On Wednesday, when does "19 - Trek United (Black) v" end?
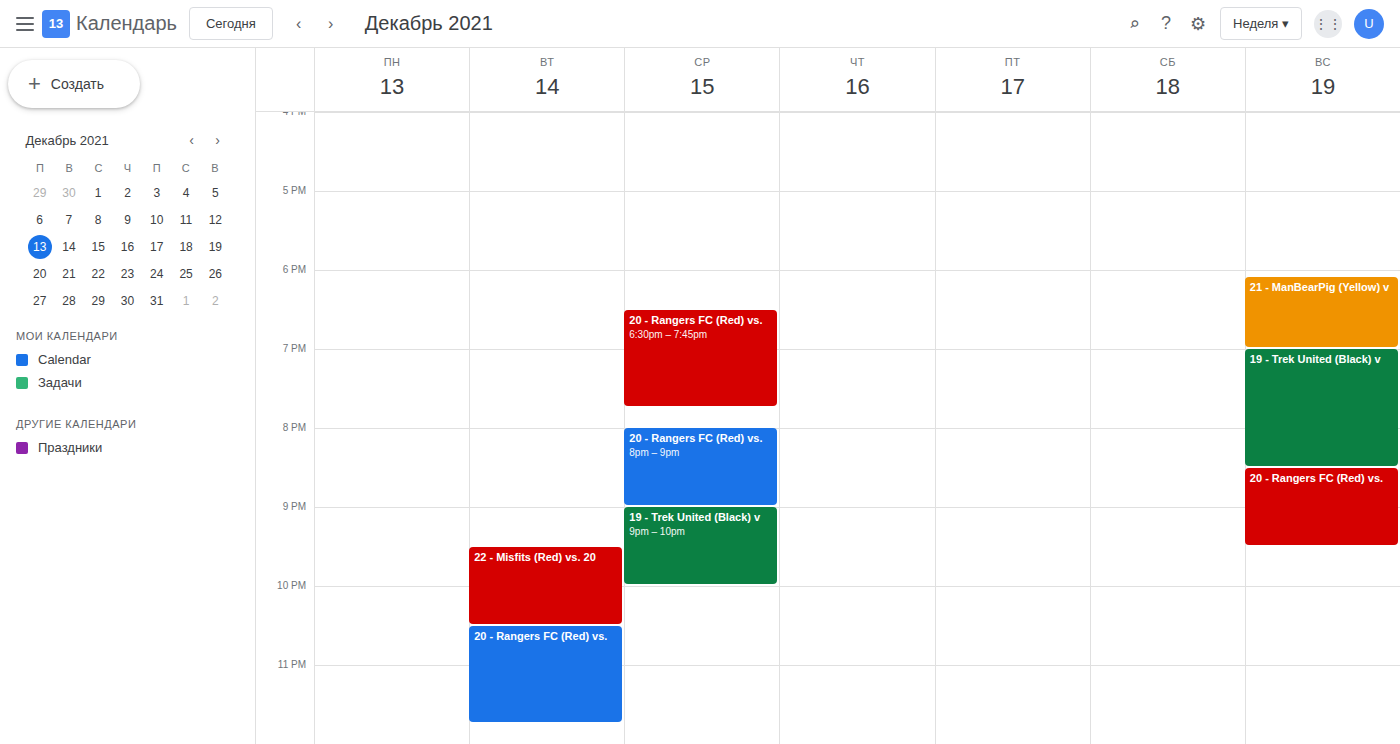
10:00 PM